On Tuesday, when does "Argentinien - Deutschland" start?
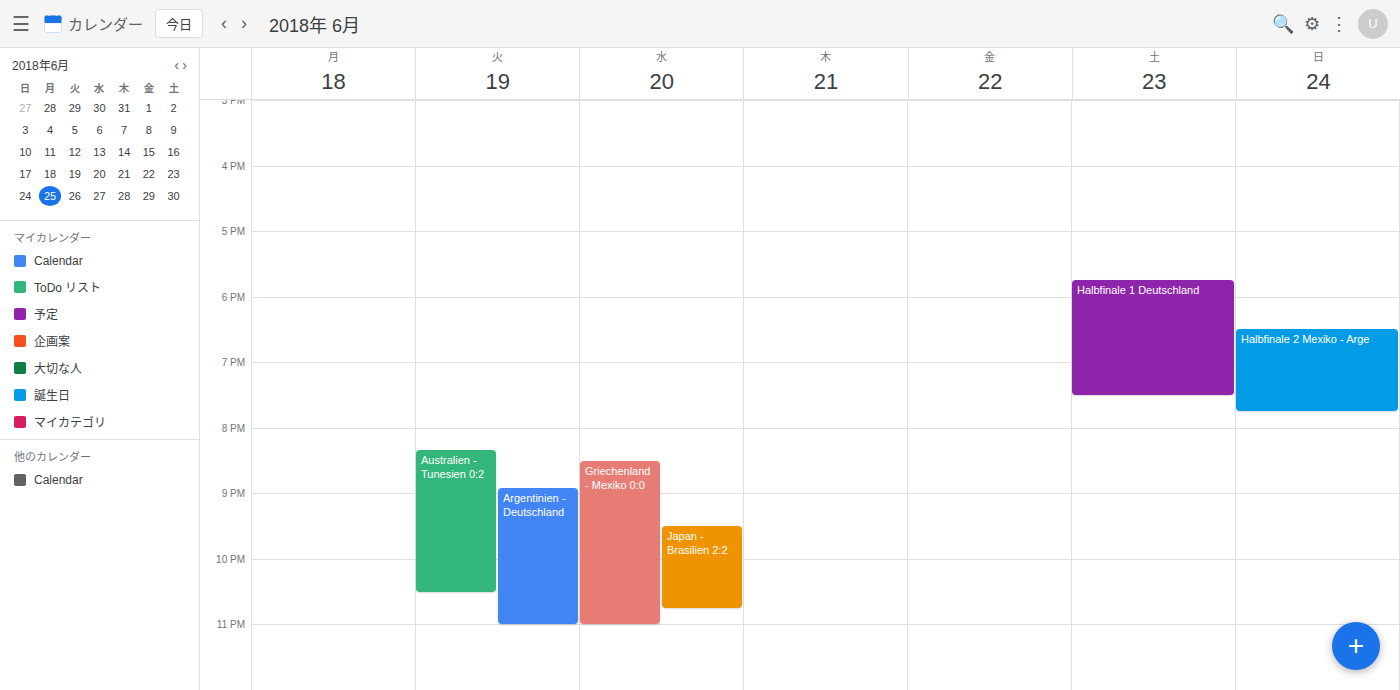
8:55 PM